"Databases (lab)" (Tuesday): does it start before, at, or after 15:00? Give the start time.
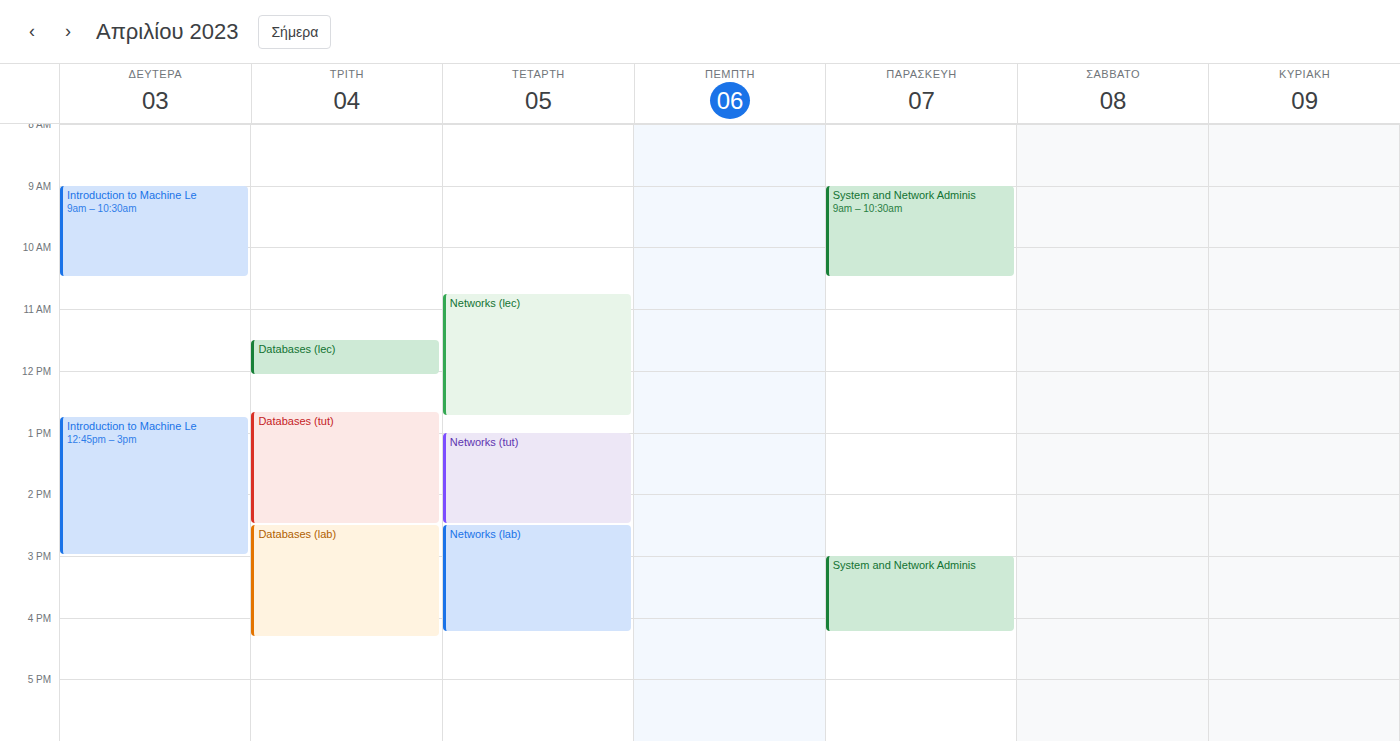
14:30 -- before 15:00, 30 minutes above the 15:00 line.